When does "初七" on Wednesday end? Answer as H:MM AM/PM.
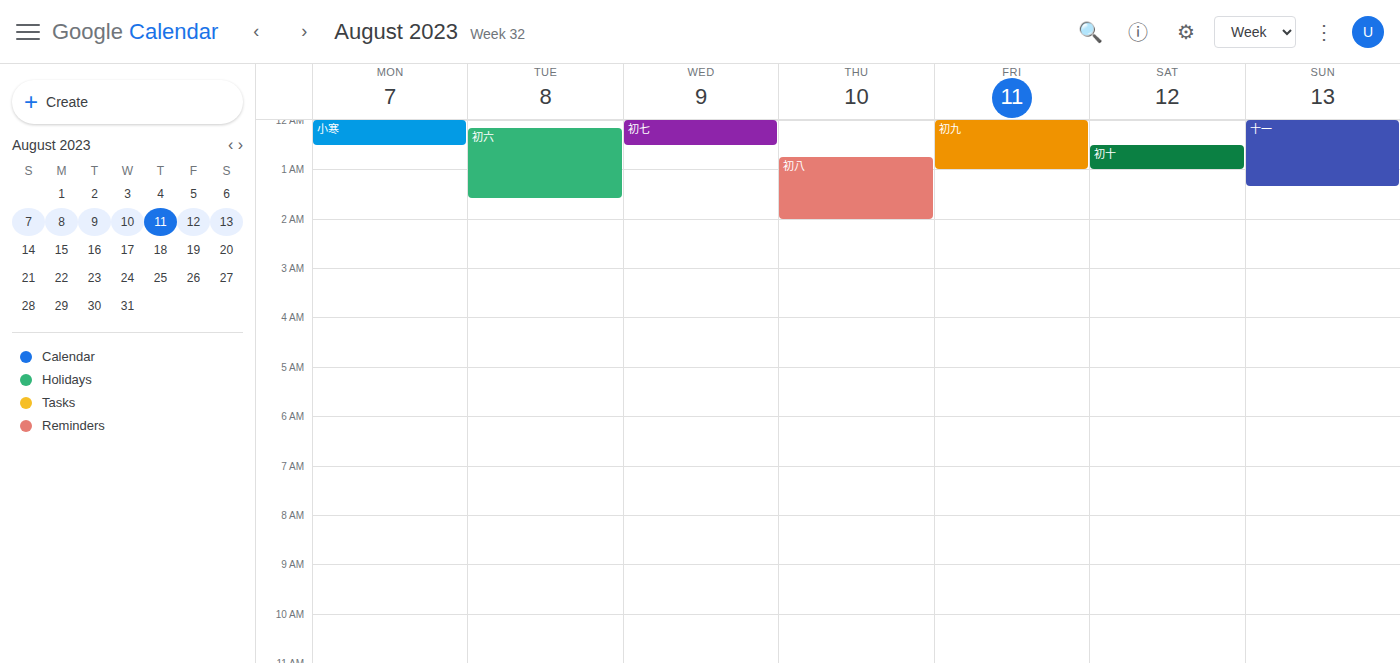
12:30 AM